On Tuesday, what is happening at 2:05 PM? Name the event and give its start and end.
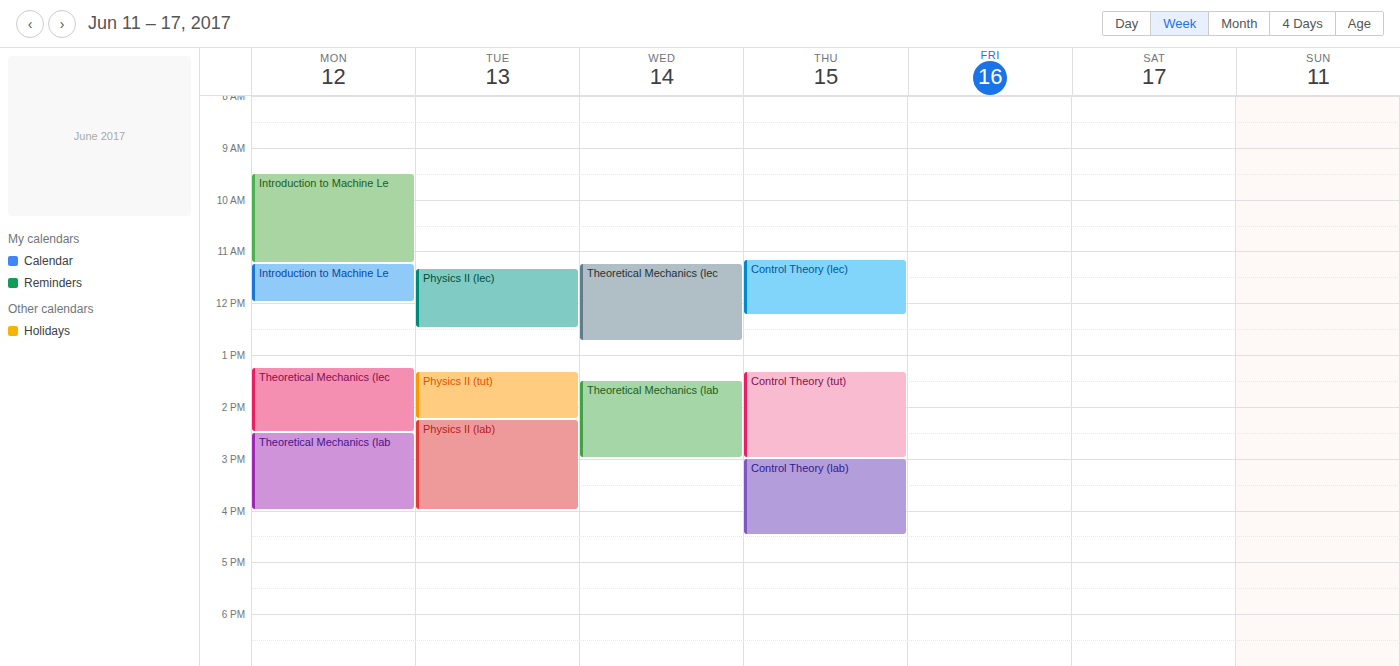
"Physics II (tut)", 1:20 PM to 2:15 PM